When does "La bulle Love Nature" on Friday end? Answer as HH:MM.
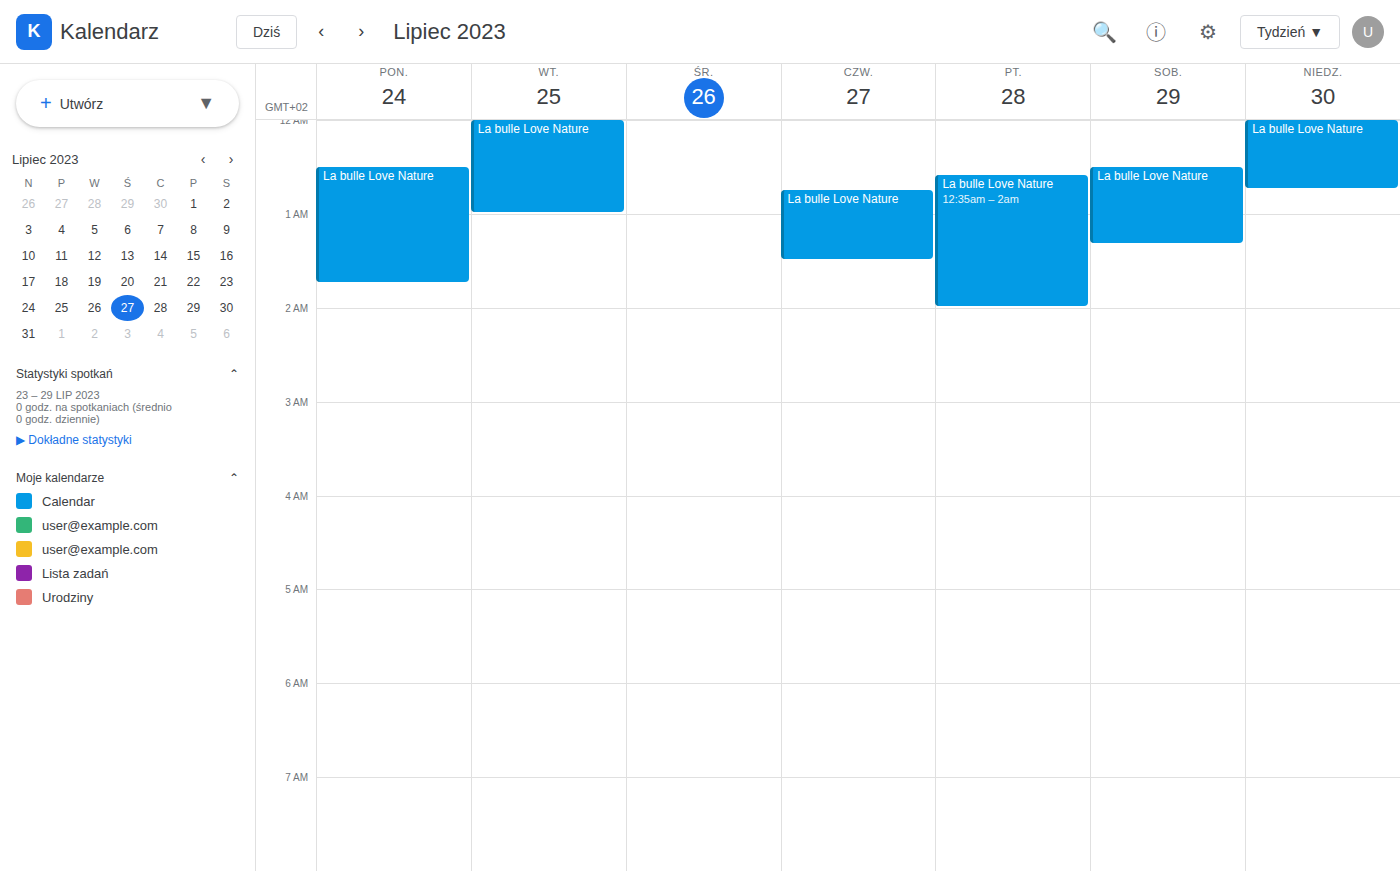
02:00